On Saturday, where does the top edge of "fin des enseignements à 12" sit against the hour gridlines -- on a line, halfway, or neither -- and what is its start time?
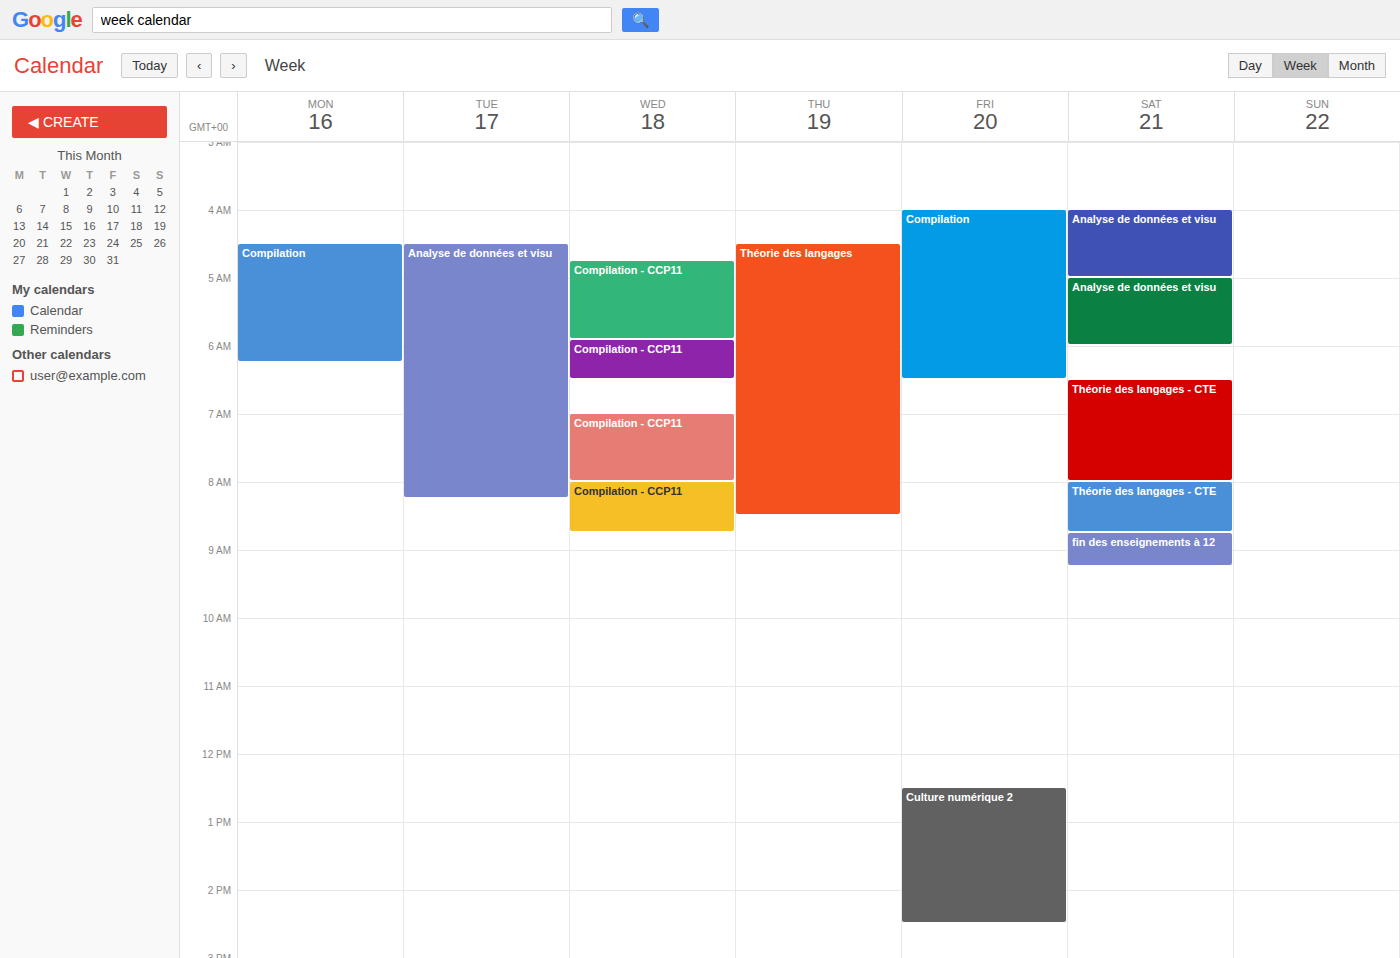
08:45 -- neither: three quarters of the way from the 08:00 line to the 09:00 line.